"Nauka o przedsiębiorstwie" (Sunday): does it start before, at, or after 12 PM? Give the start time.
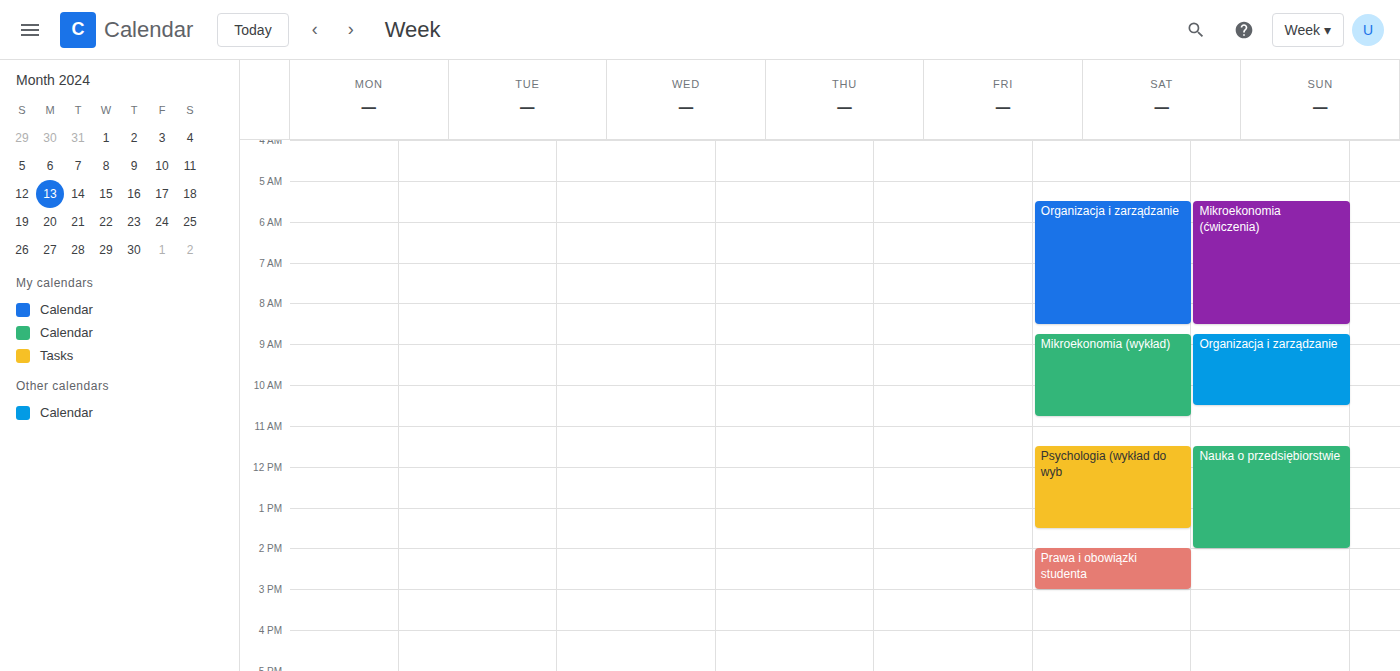
11:30 AM -- before 12 PM, 30 minutes above the 12 PM line.